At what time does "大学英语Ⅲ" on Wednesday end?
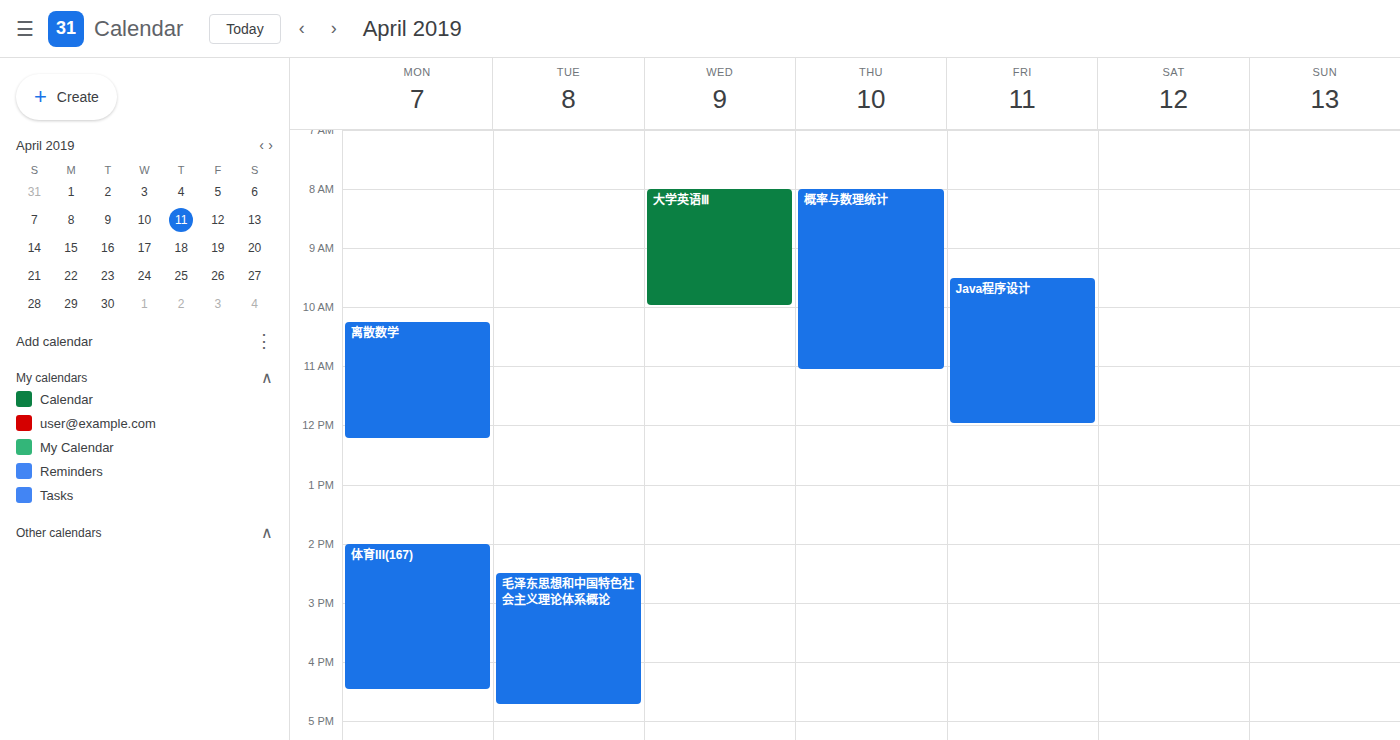
10:00 AM